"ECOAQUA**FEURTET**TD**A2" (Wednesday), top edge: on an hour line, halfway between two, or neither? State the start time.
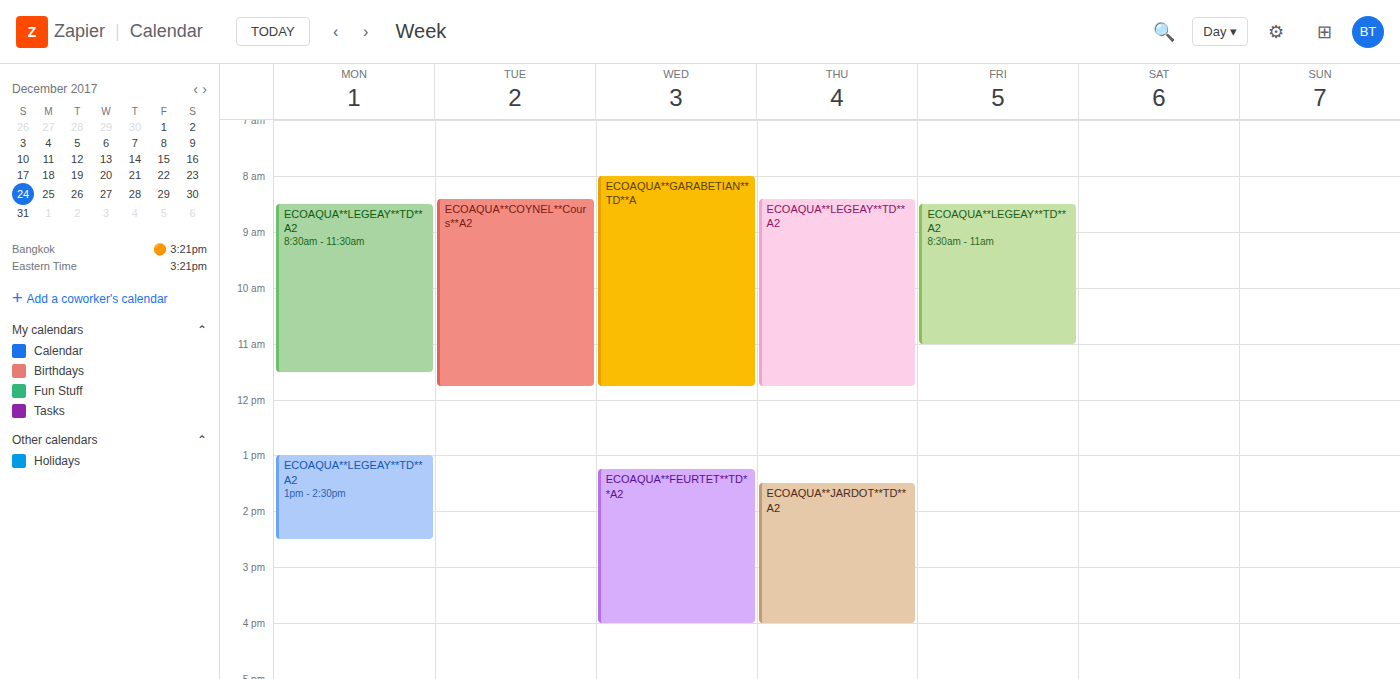
1:15 PM -- neither: a quarter of the way from the 1 PM line to the 2 PM line.